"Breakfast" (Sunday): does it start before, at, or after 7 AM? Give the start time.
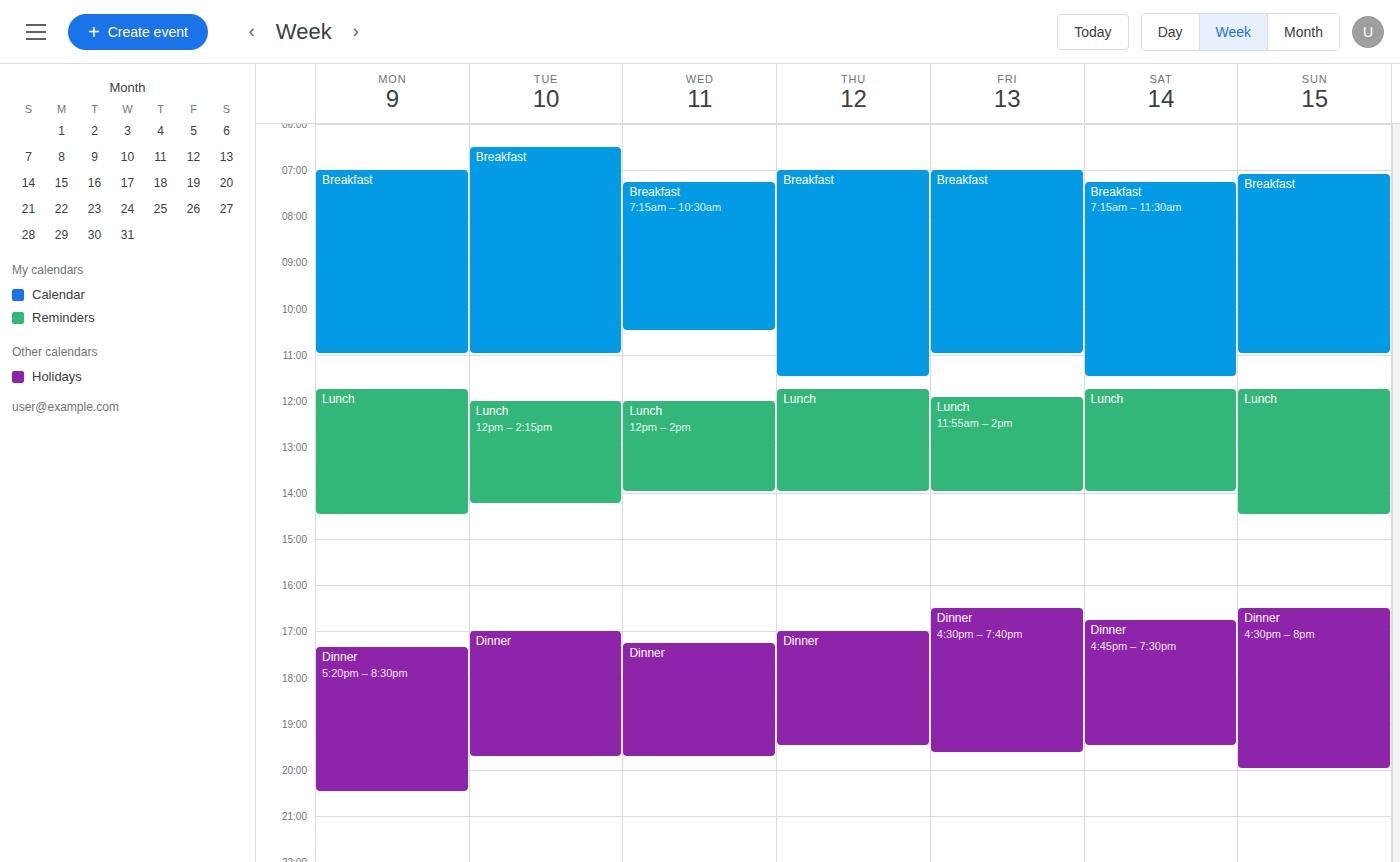
7:05 AM -- after 7 AM, 5 minutes below the 7 AM line.